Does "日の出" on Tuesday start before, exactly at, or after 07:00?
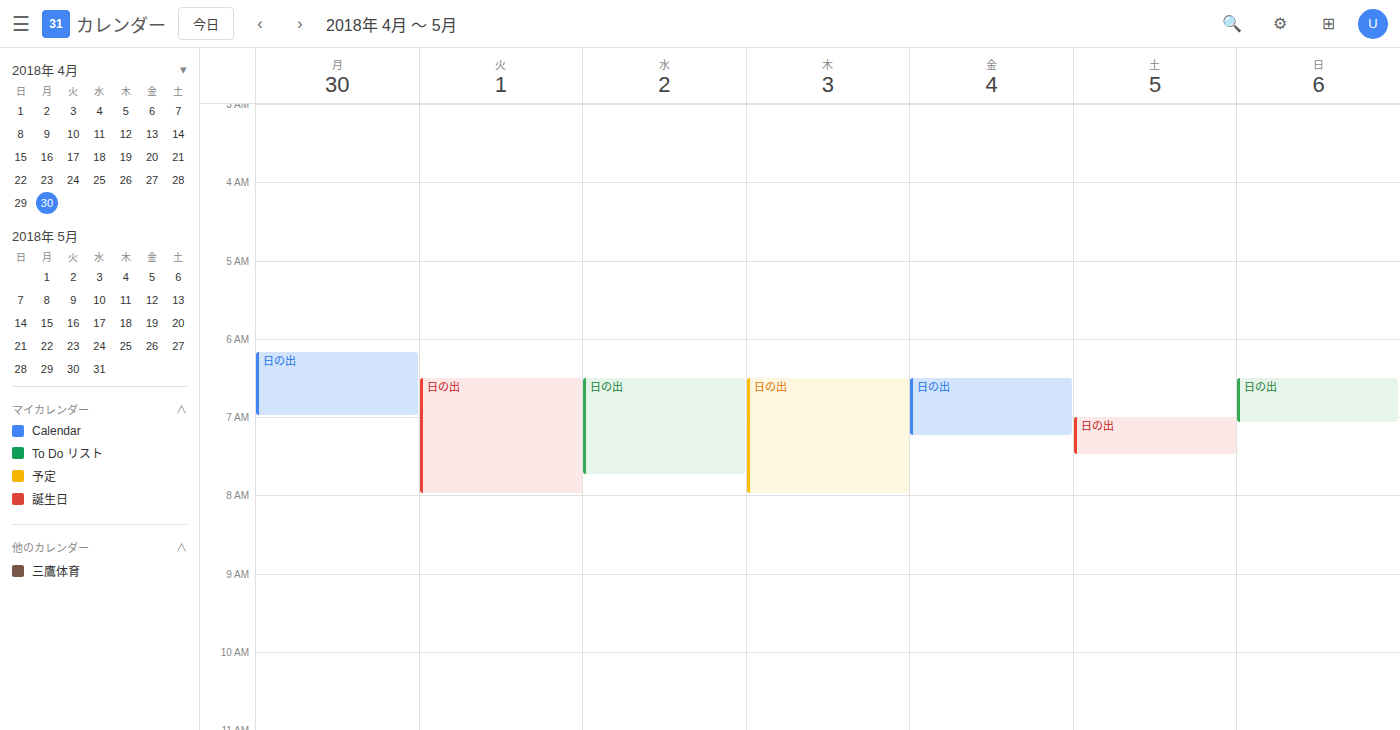
06:30 -- before 07:00, 30 minutes above the 07:00 line.